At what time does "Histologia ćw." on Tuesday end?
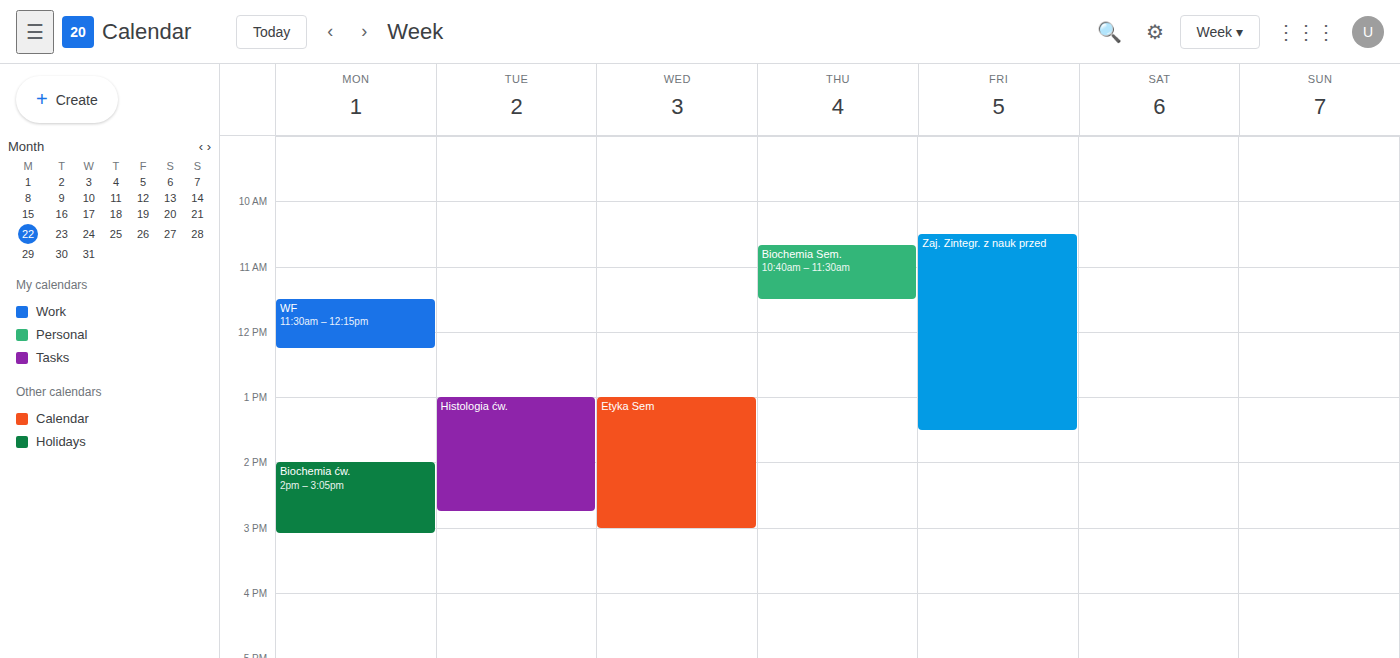
2:45 PM